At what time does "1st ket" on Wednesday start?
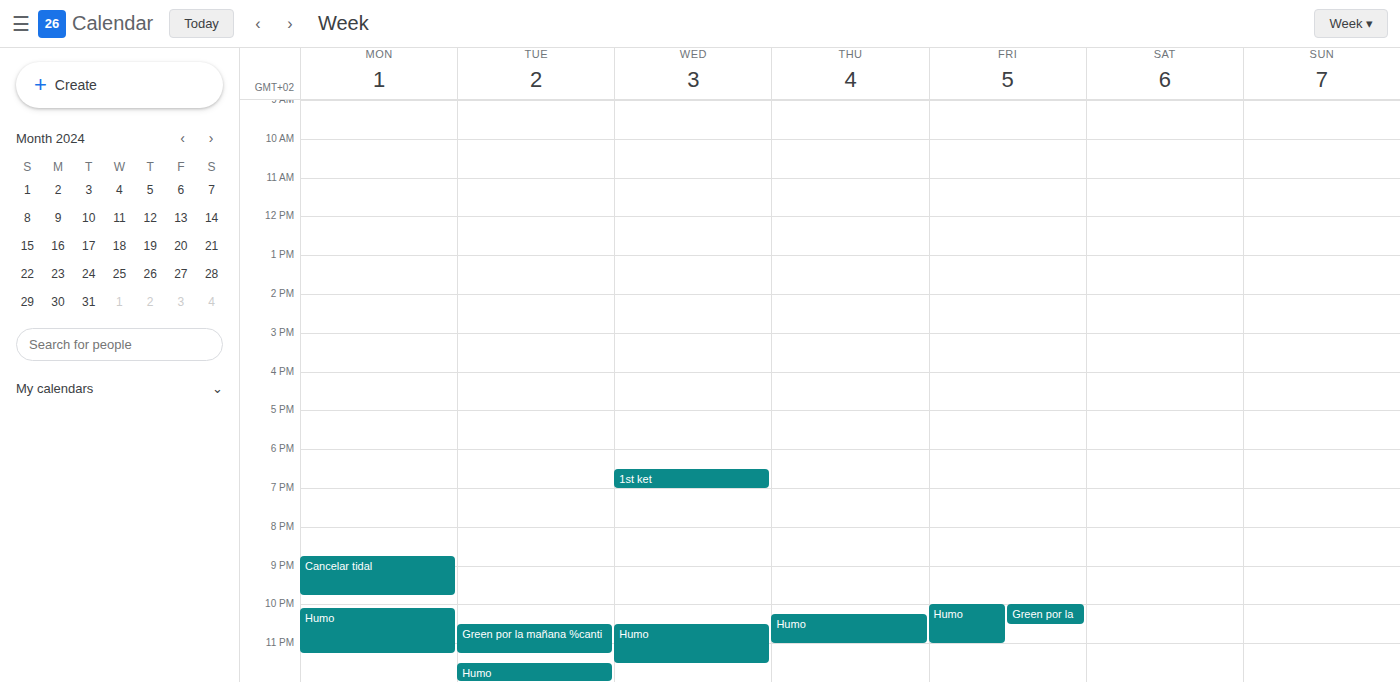
6:30 PM